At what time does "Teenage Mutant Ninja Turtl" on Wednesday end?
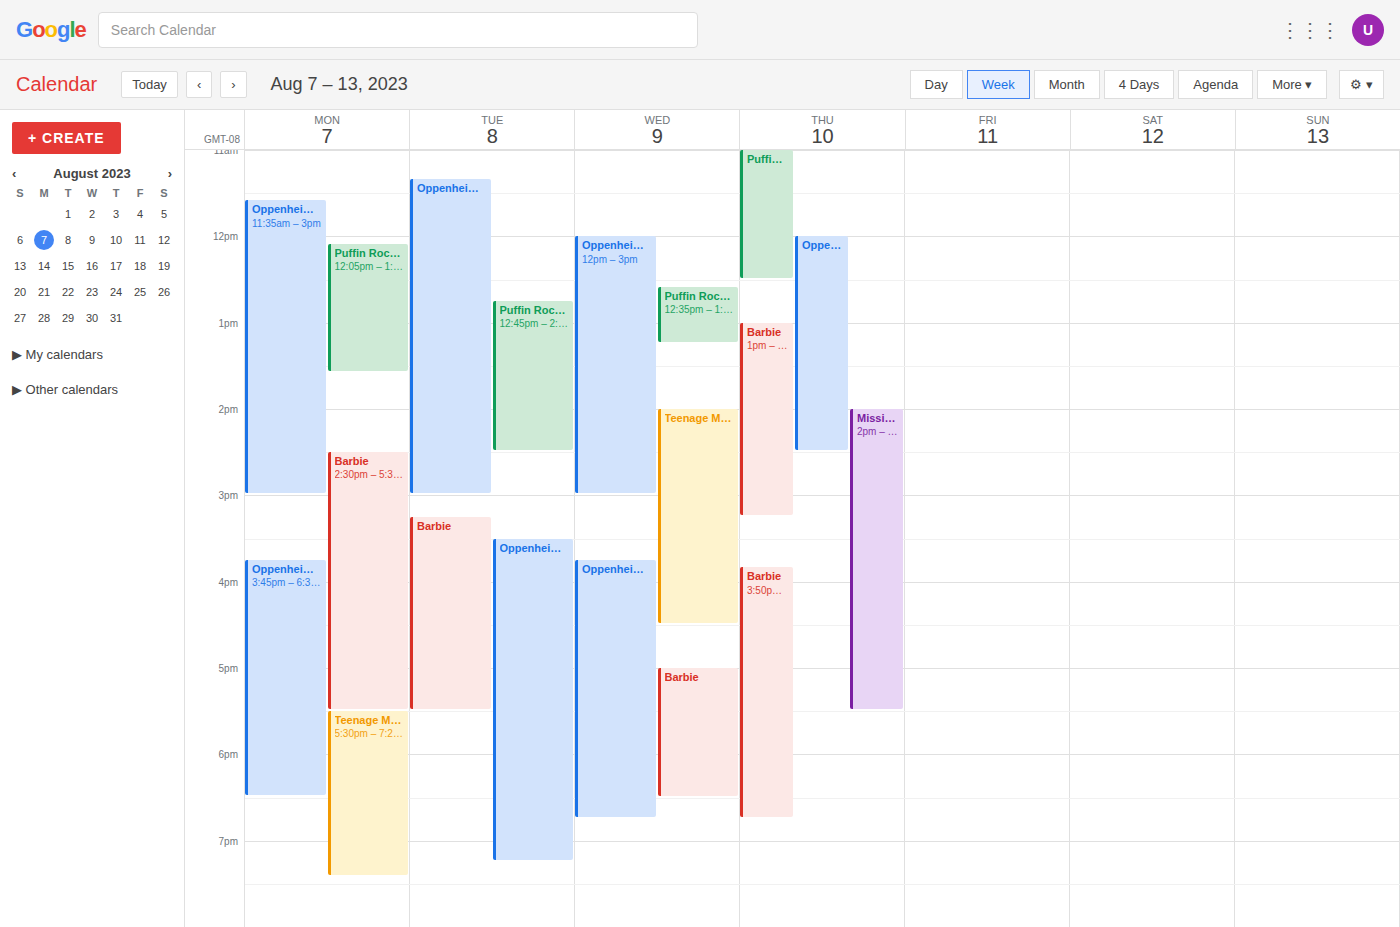
4:30 PM